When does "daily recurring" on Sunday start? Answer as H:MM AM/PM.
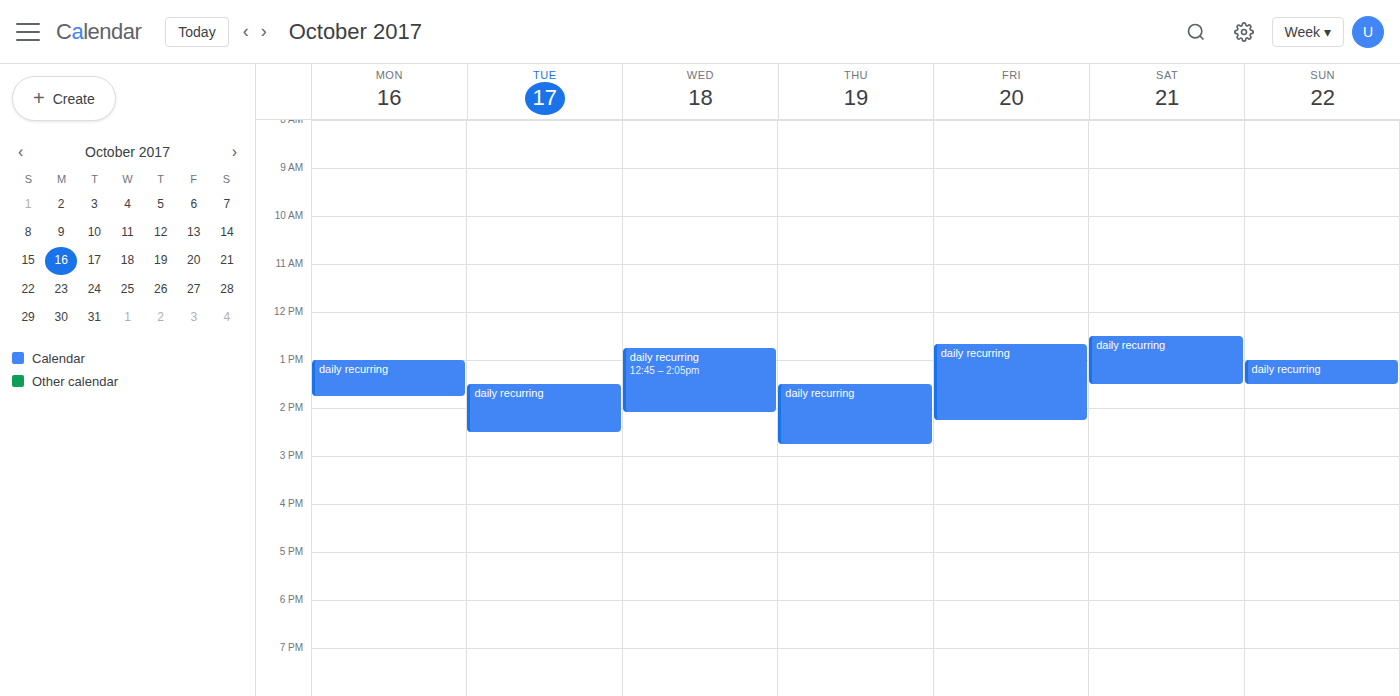
1:00 PM